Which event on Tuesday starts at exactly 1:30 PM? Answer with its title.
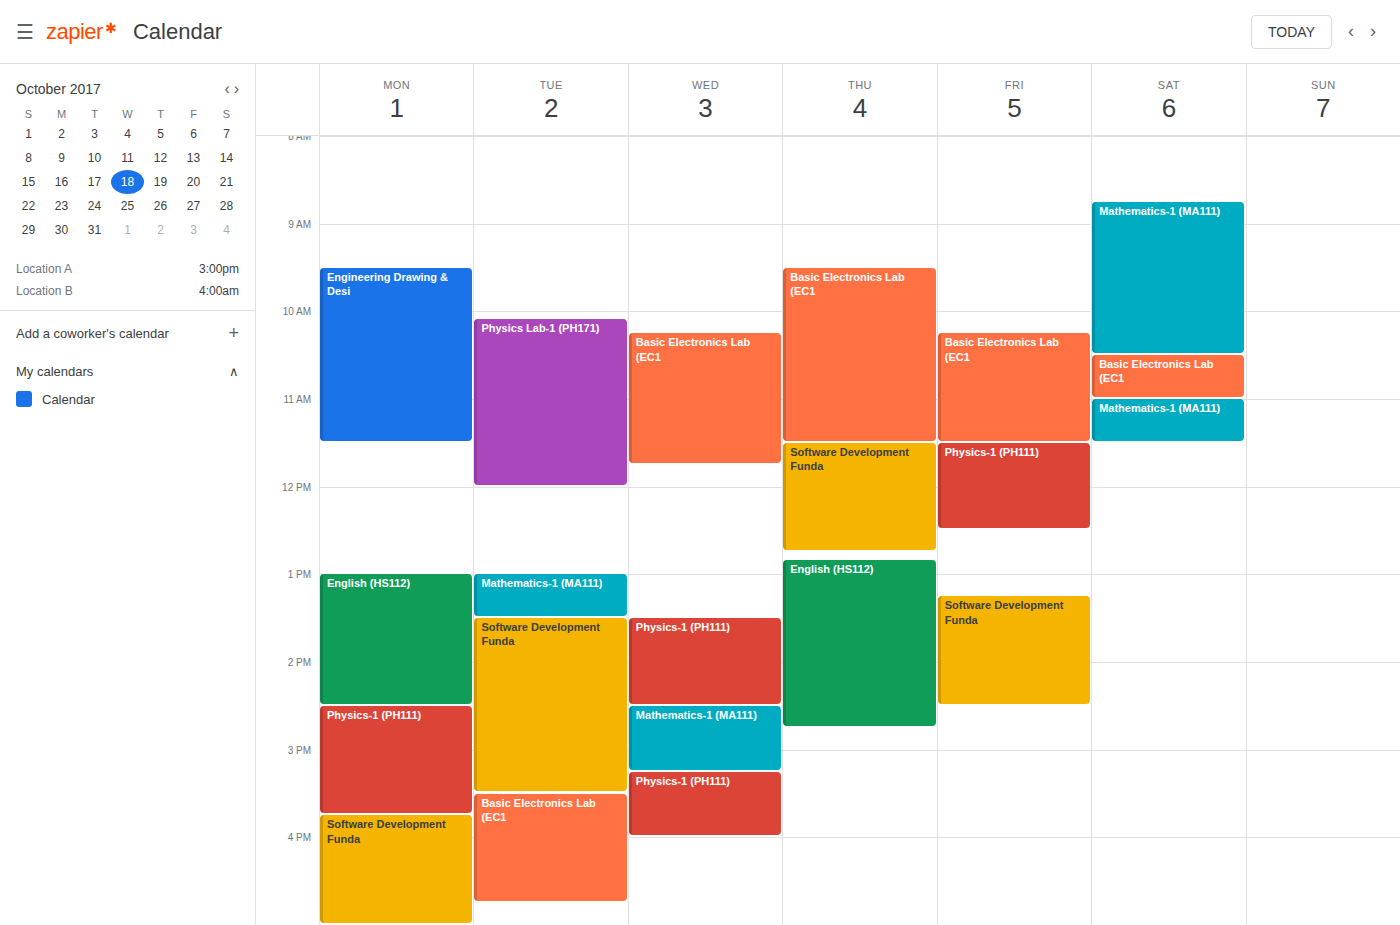
"Software Development Funda"